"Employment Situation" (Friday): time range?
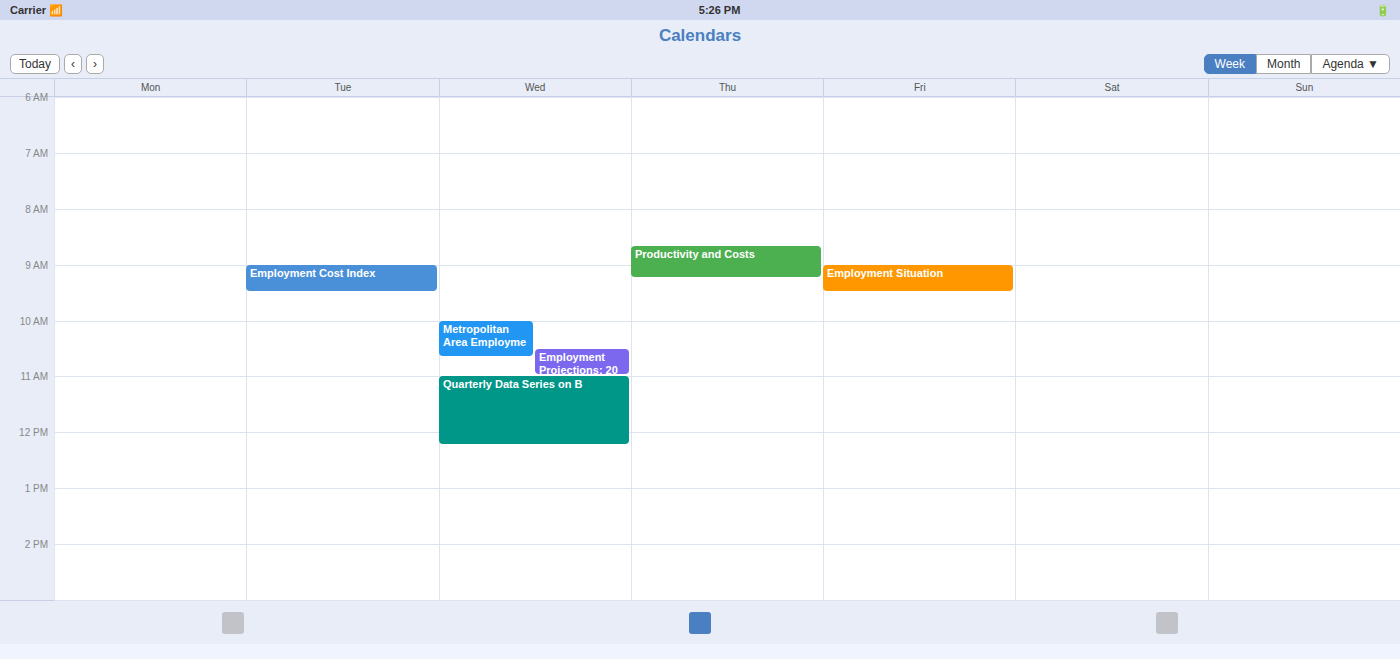
9:00 AM to 9:30 AM